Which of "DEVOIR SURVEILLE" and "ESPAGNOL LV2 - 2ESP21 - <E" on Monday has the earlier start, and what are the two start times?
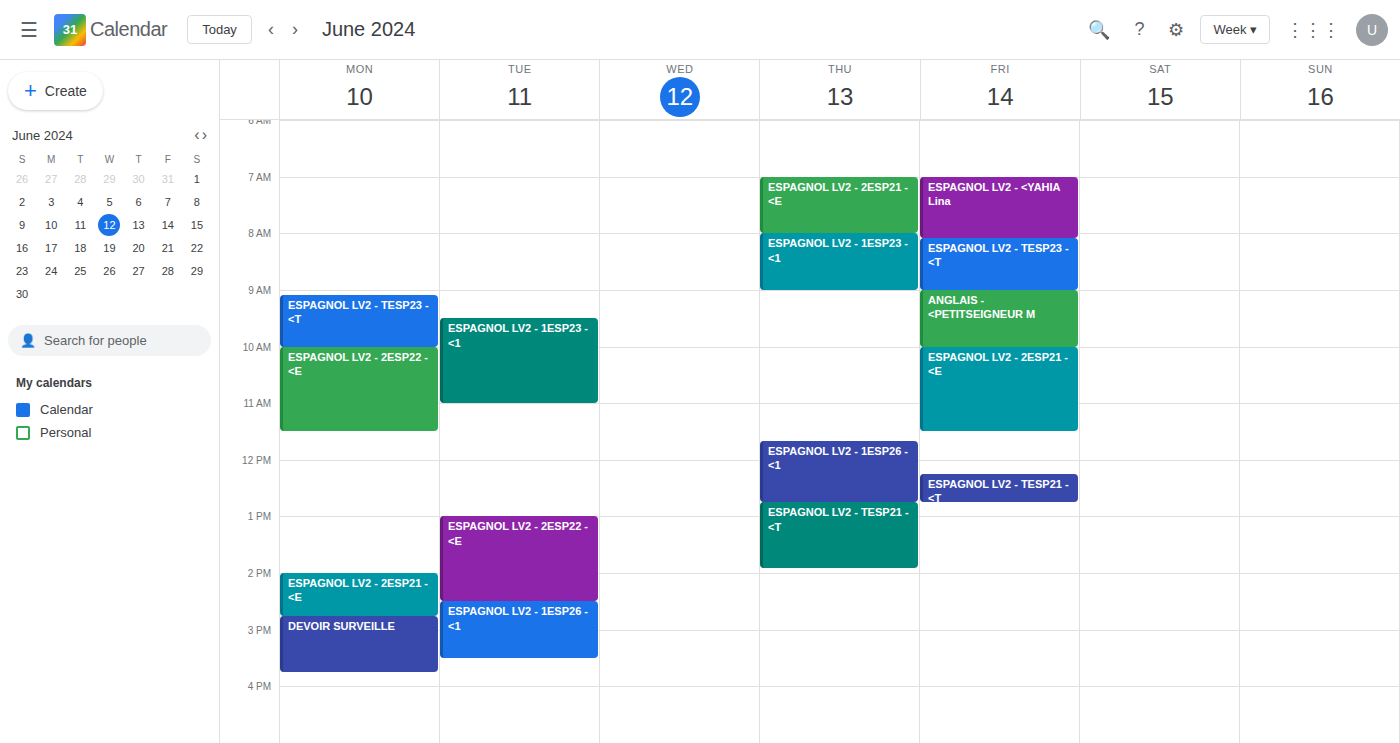
"ESPAGNOL LV2 - 2ESP21 - <E" 2:00 PM; "DEVOIR SURVEILLE" 2:45 PM.